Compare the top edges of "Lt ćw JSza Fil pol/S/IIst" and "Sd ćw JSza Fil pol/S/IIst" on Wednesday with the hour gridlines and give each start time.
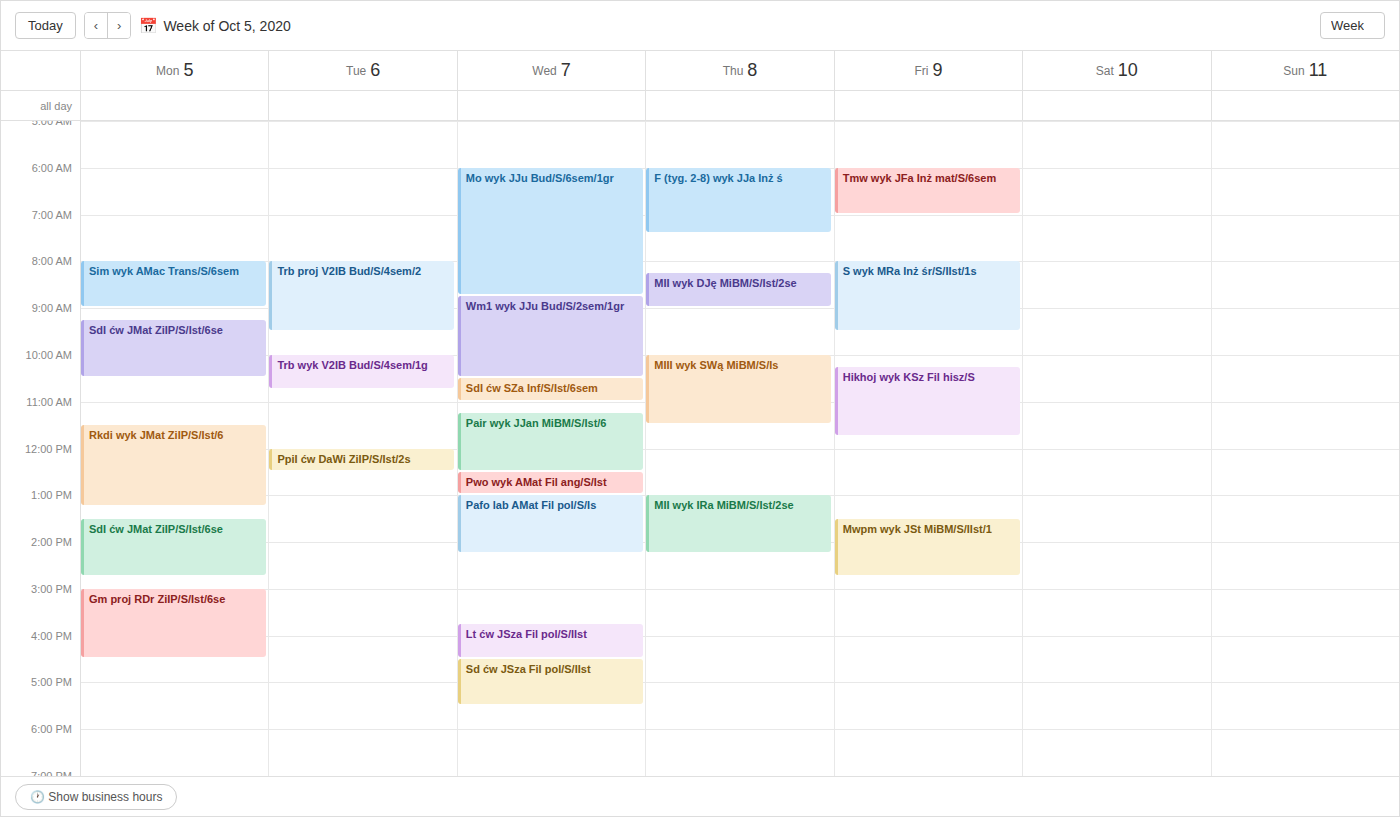
"Lt ćw JSza Fil pol/S/IIst": 3:45 PM, neither: three quarters of the way from the 3 PM line to the 4 PM line. "Sd ćw JSza Fil pol/S/IIst": 4:30 PM, halfway between the 4 PM and 5 PM lines.